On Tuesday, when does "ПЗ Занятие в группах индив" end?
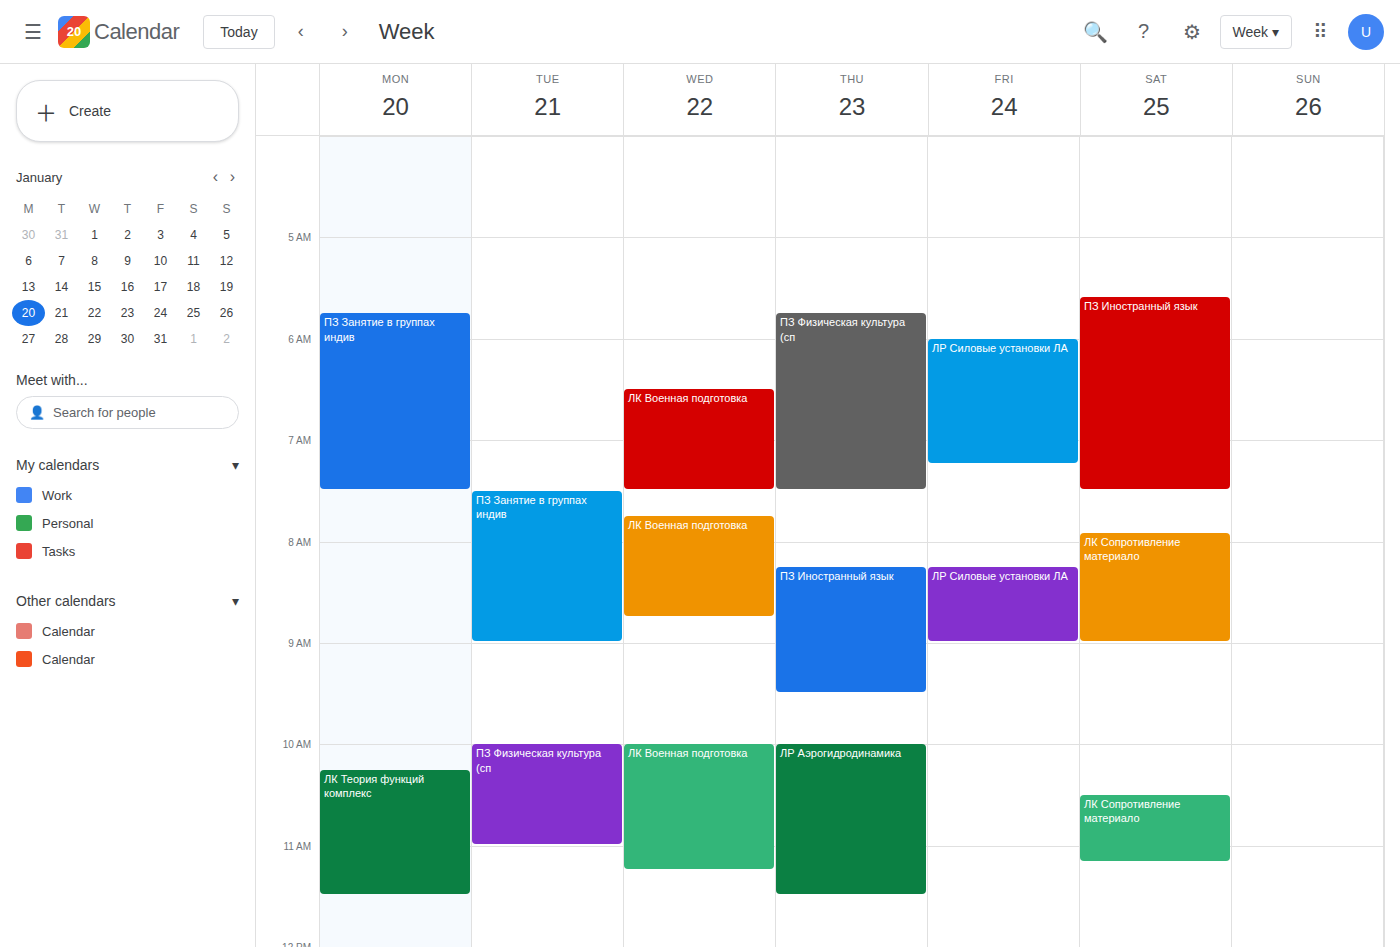
9:00 AM